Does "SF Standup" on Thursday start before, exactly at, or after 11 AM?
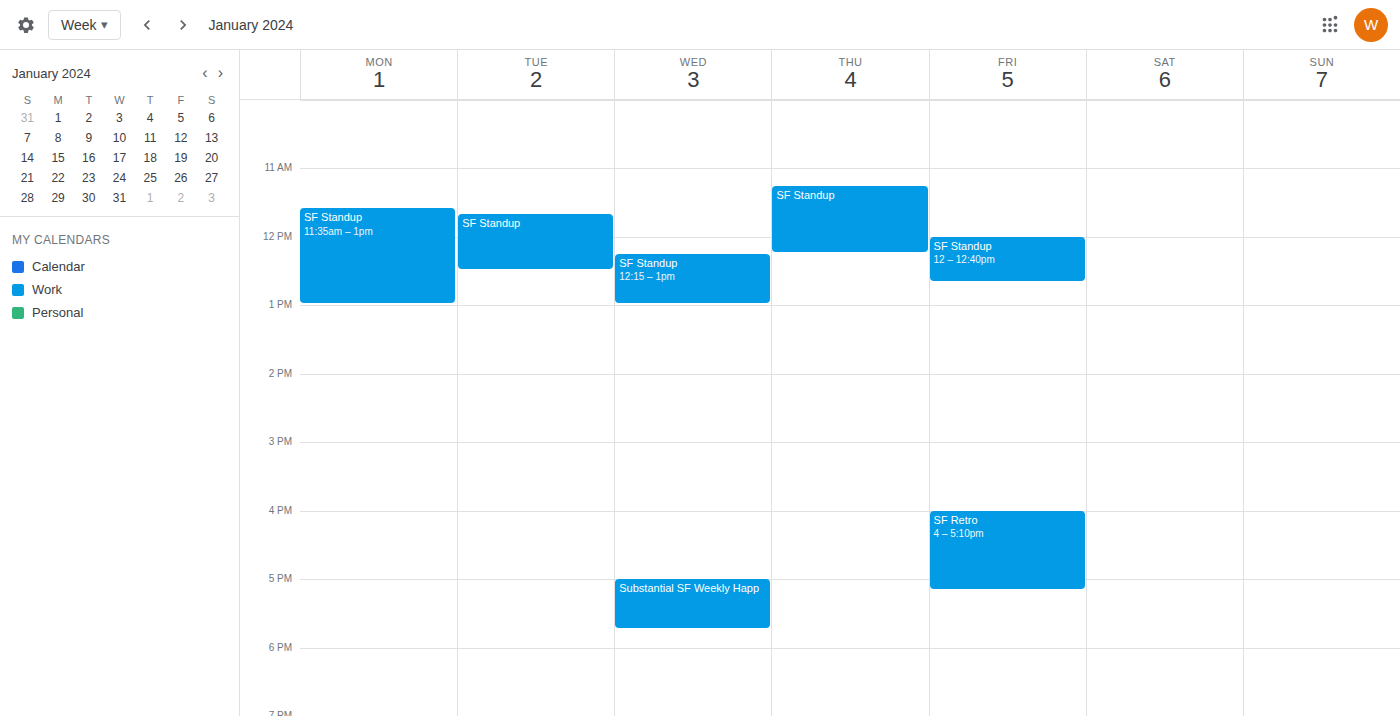
11:15 AM -- after 11 AM, 15 minutes below the 11 AM line.